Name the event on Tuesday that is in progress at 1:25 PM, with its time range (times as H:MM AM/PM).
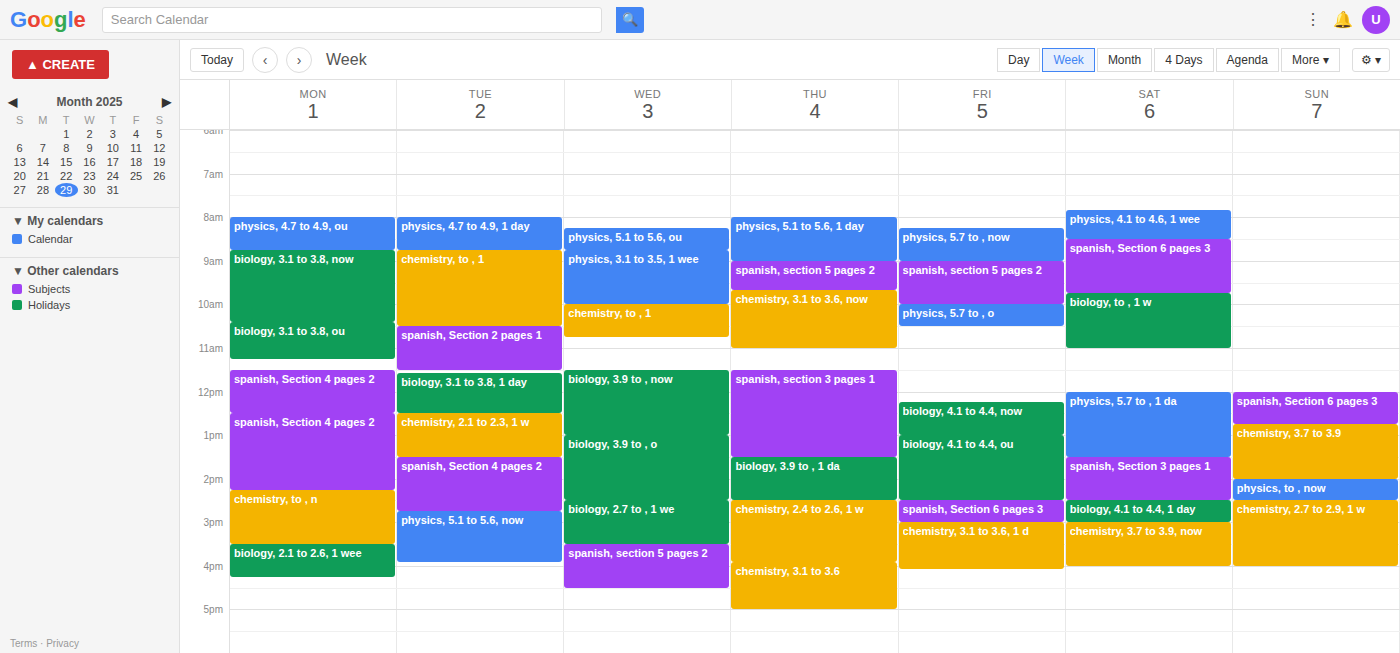
"chemistry, 2.1 to 2.3, 1 w", 12:30 PM to 1:30 PM